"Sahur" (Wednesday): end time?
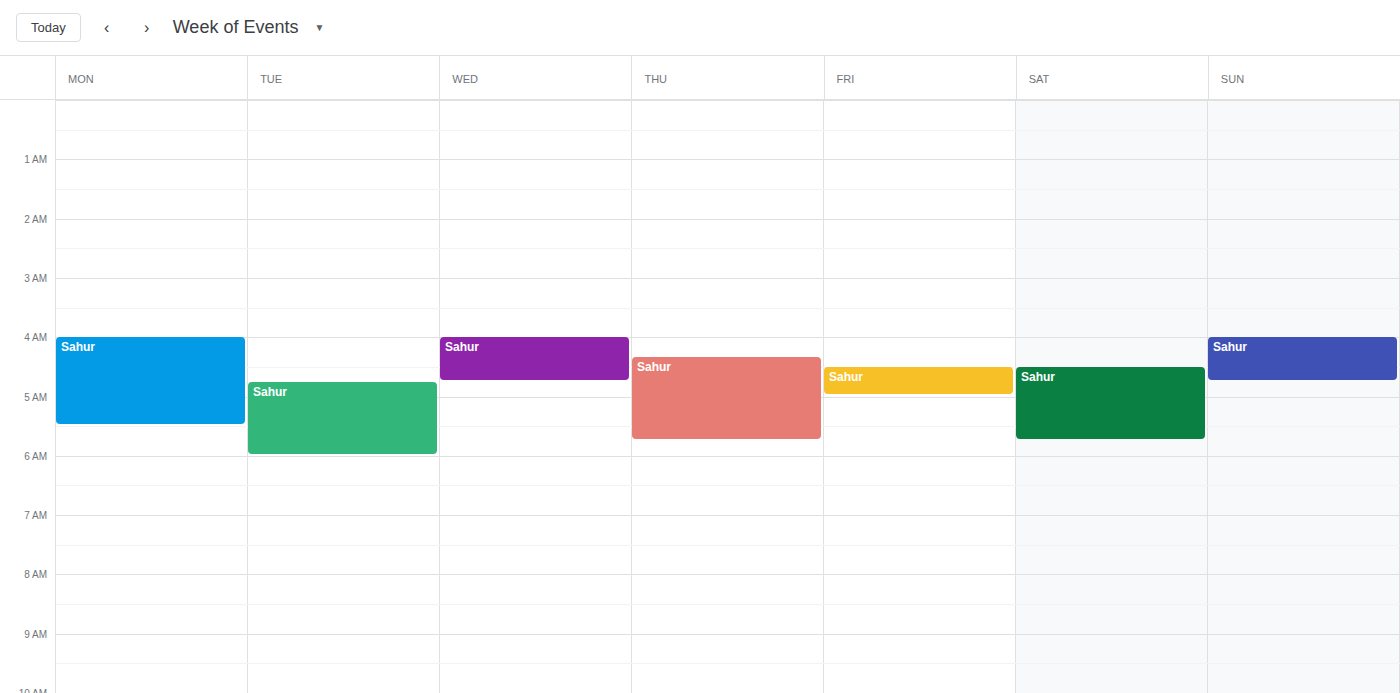
4:45 AM